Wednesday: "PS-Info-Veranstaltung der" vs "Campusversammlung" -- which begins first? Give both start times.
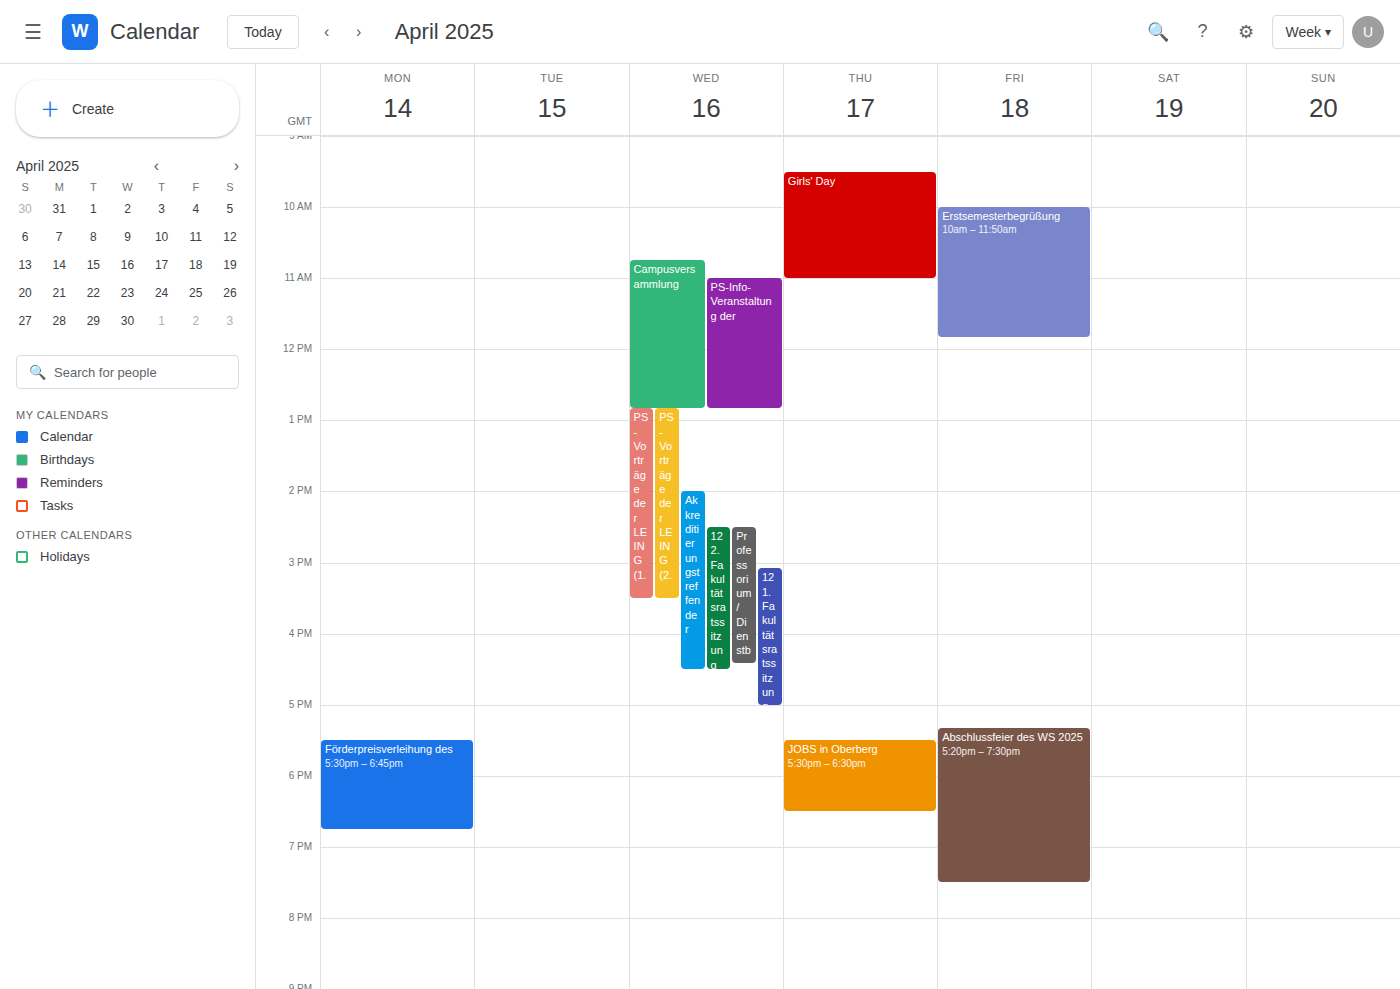
"Campusversammlung" 10:45 AM; "PS-Info-Veranstaltung der" 11:00 AM.